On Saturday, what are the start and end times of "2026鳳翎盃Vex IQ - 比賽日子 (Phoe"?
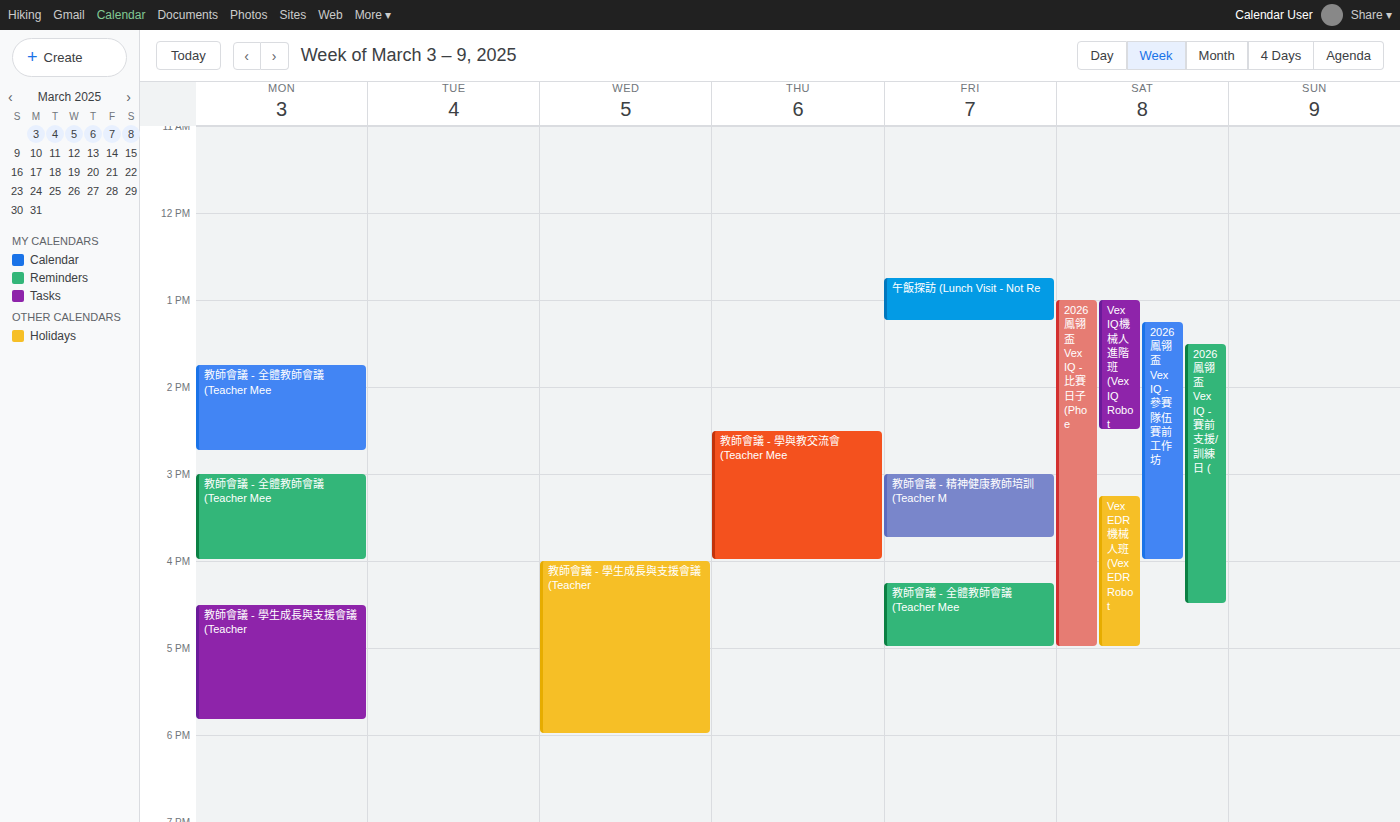
1:00 PM to 5:00 PM